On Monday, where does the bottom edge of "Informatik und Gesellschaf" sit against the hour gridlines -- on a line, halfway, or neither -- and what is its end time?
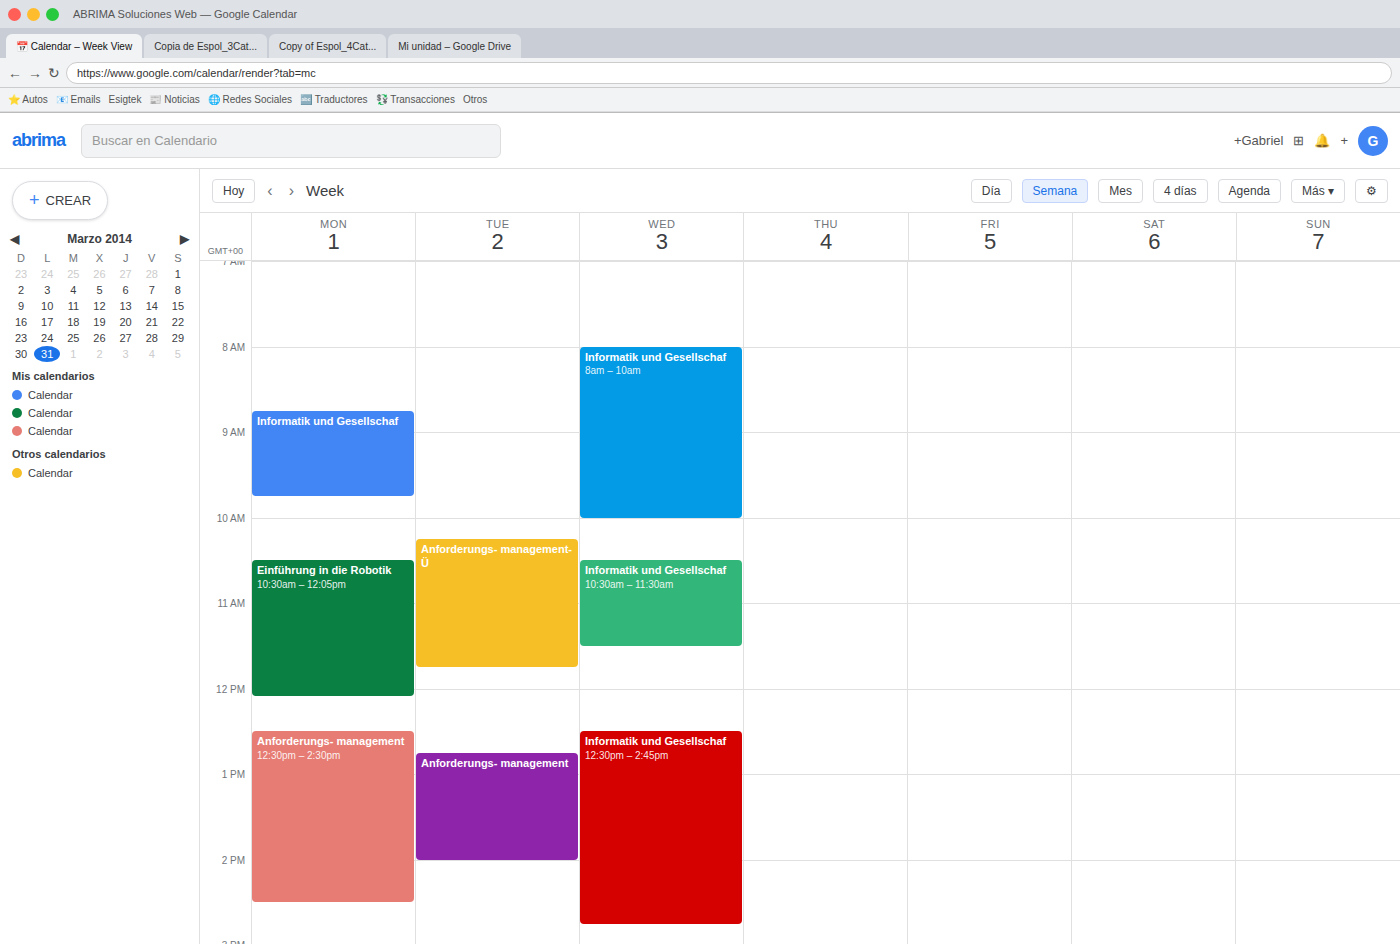
09:45 -- neither: three quarters of the way from the 09:00 line to the 10:00 line.